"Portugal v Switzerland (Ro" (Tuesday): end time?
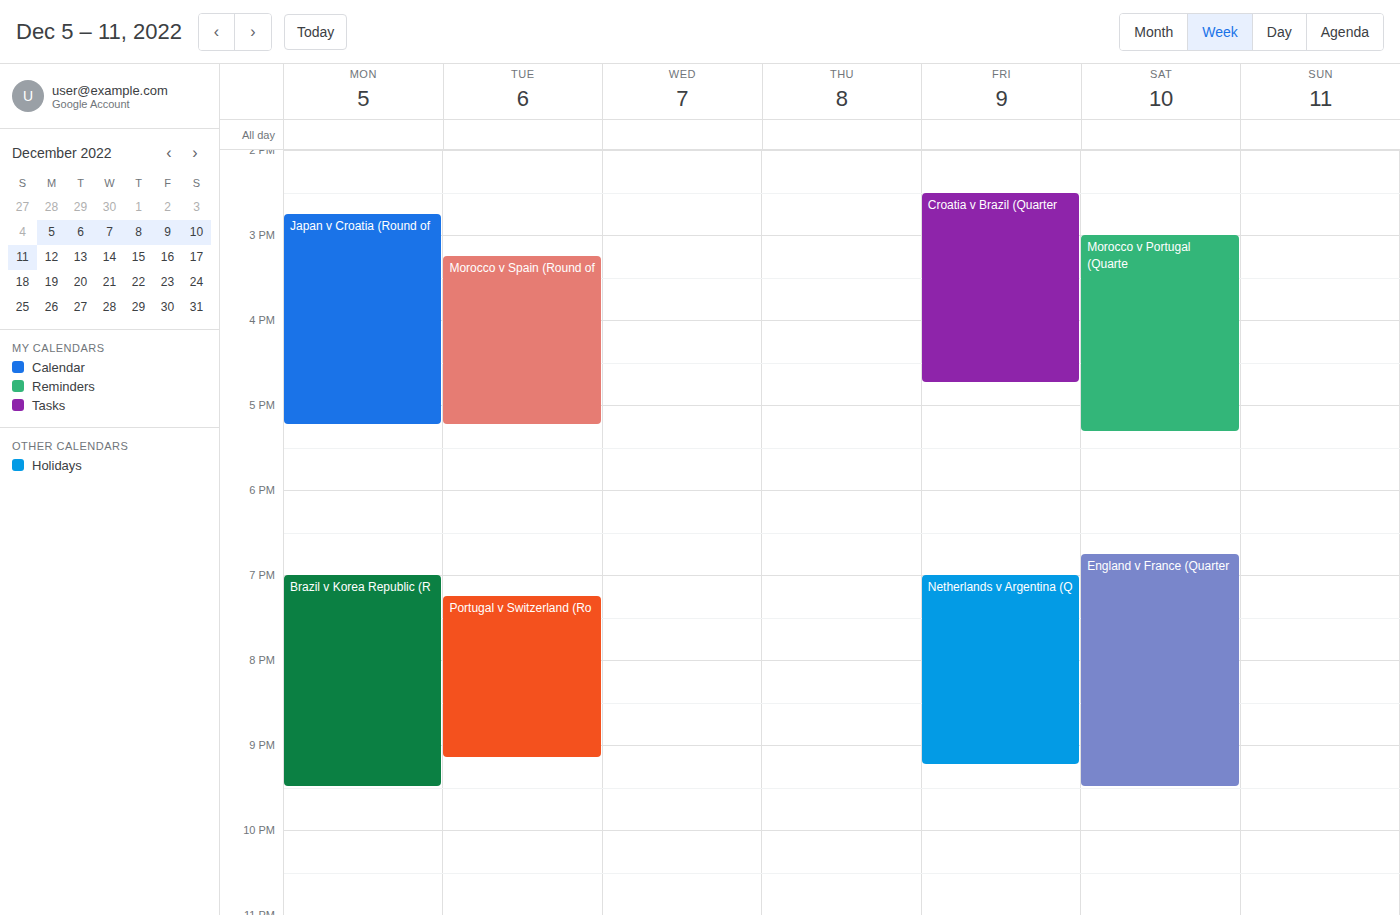
9:10 PM